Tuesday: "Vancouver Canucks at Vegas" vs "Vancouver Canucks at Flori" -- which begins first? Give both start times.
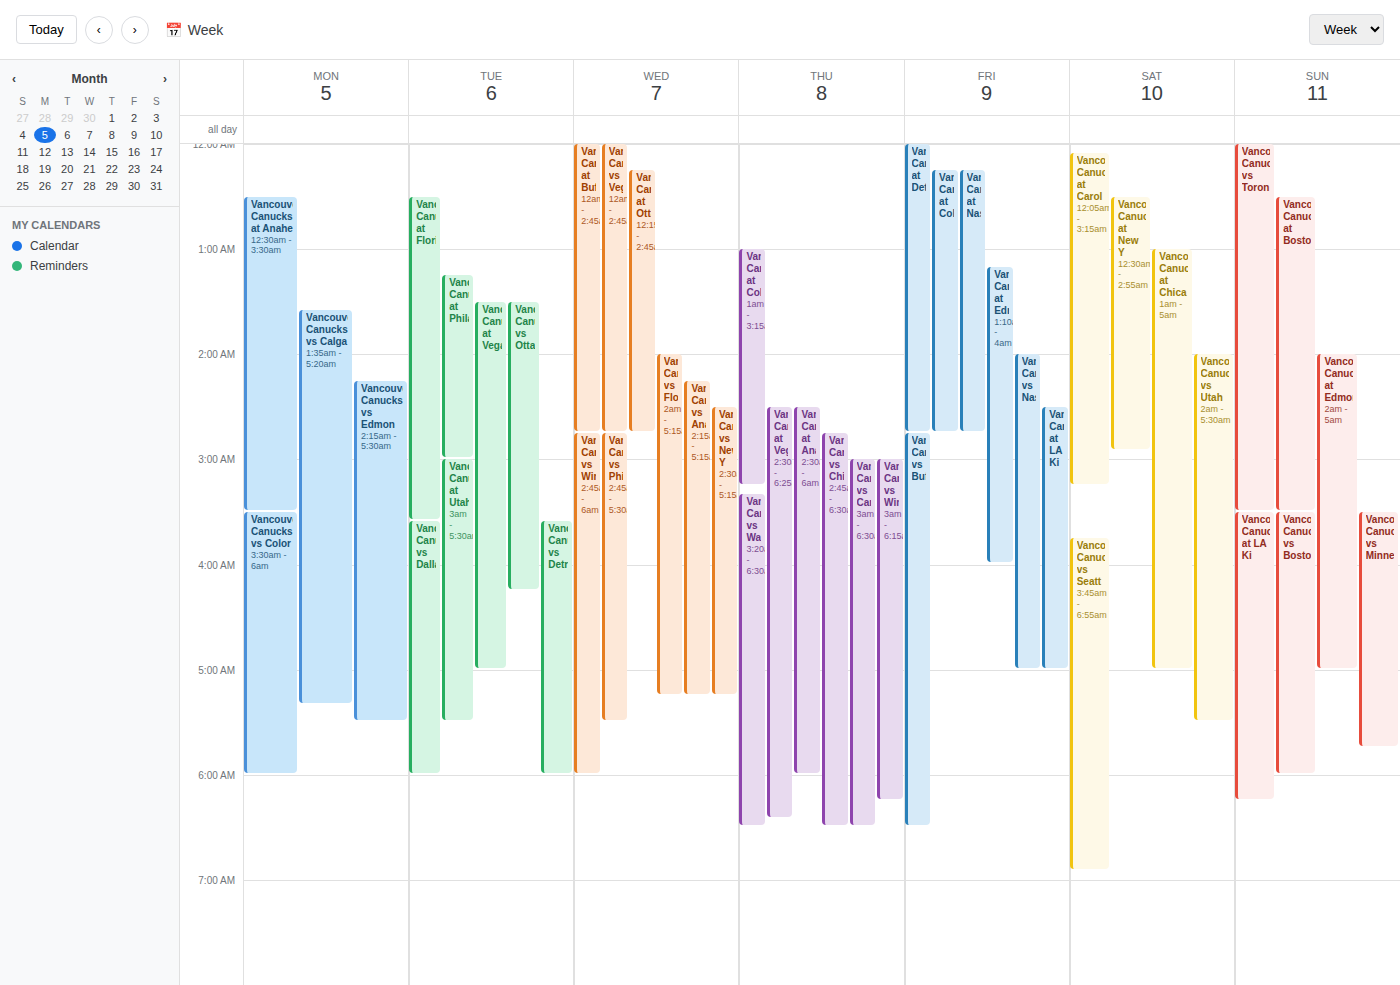
"Vancouver Canucks at Flori" 00:30; "Vancouver Canucks at Vegas" 01:30.